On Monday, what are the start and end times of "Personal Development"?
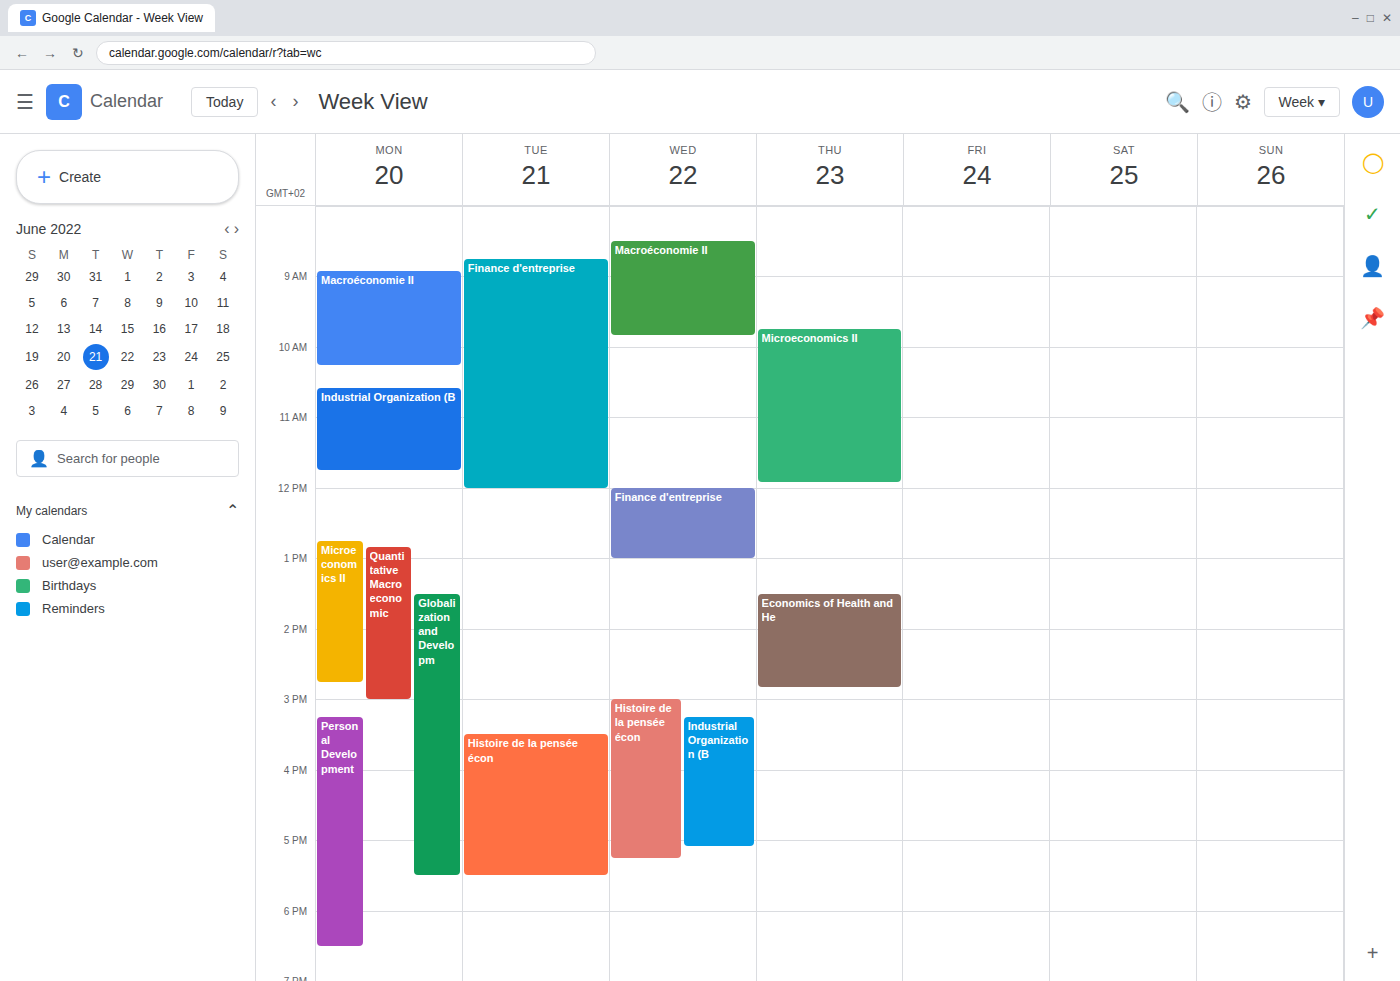
3:15 PM to 6:30 PM